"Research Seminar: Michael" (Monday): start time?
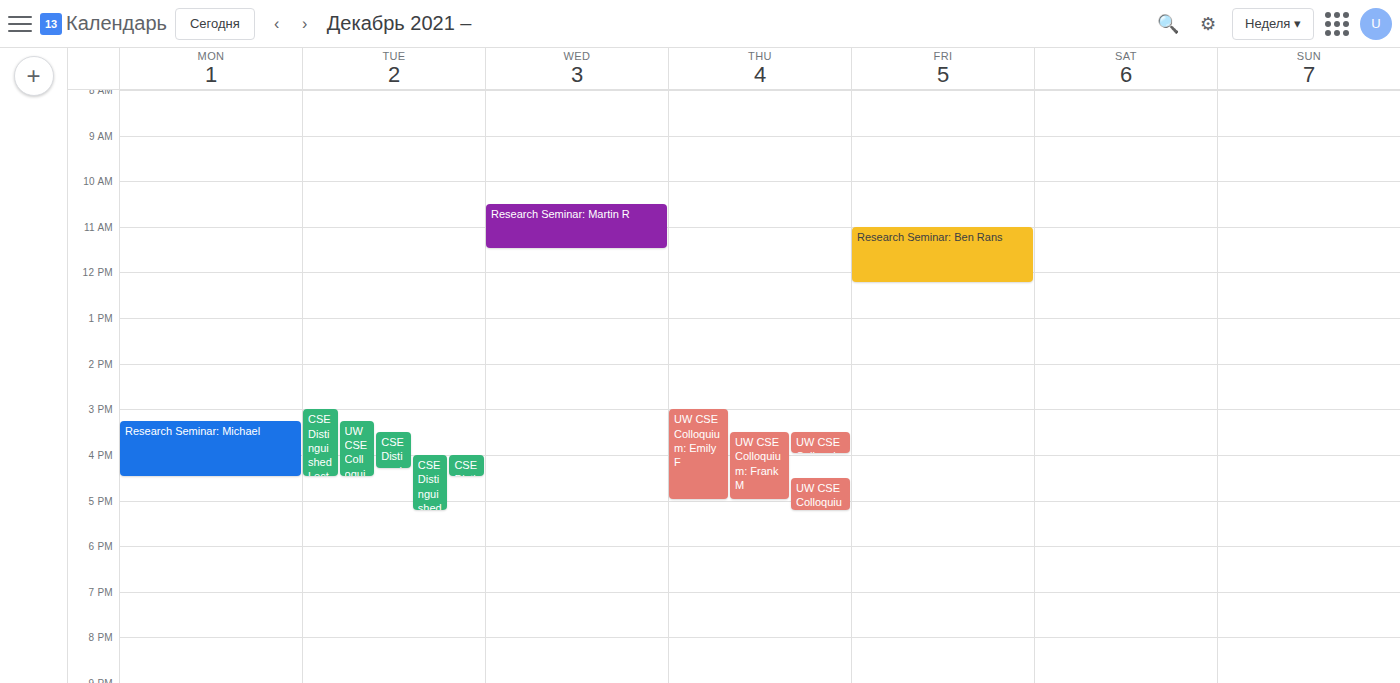
3:15 PM